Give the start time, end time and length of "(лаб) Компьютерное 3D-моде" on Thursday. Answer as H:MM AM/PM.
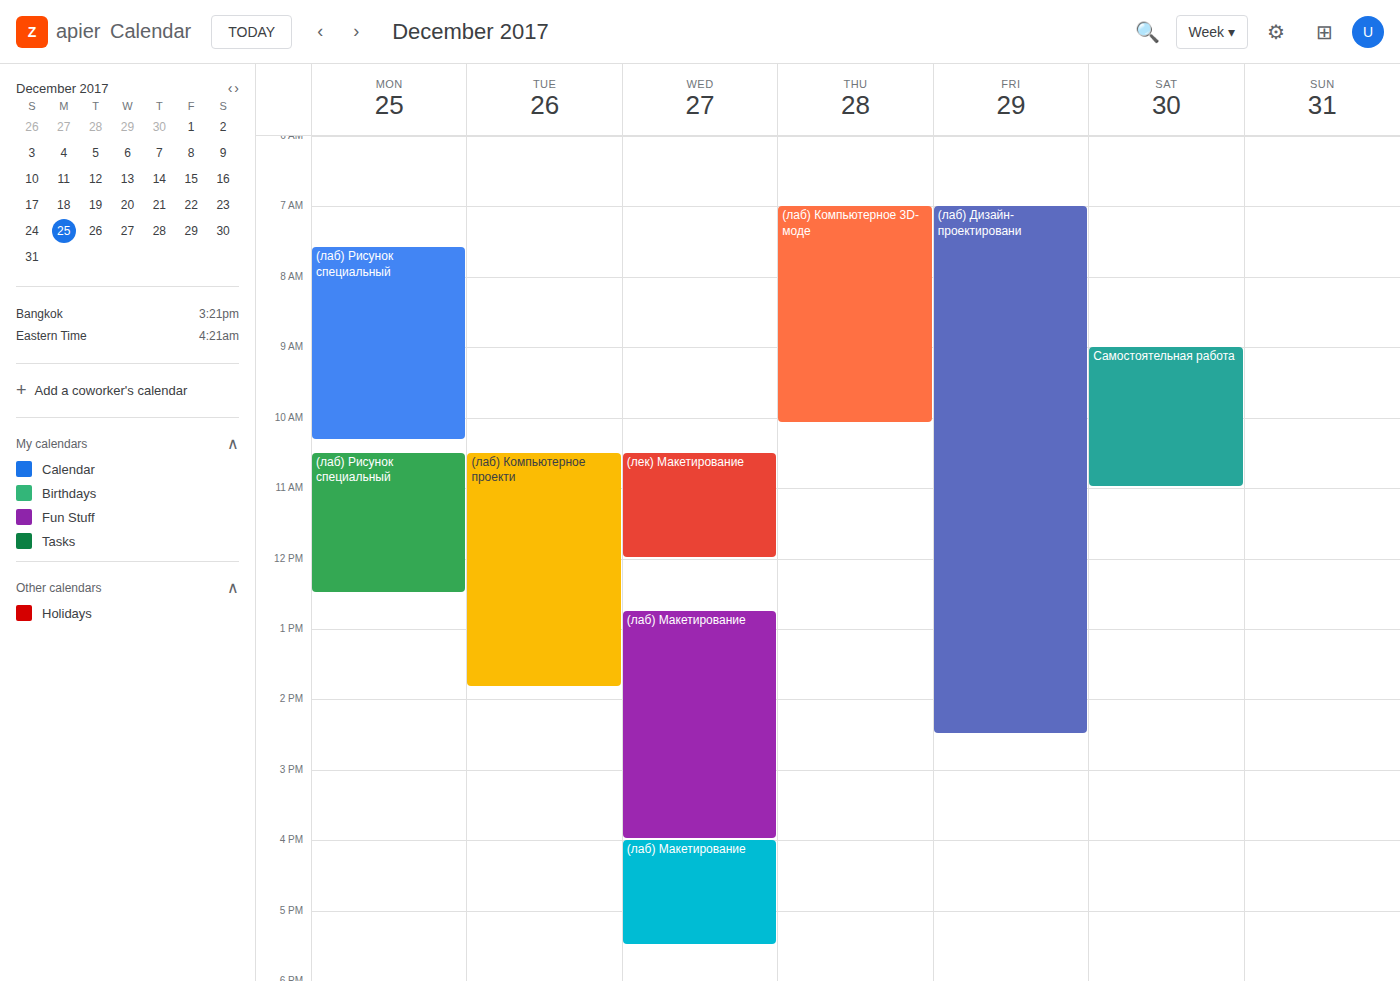
7:00 AM to 10:05 AM, 3 hours 5 minutes